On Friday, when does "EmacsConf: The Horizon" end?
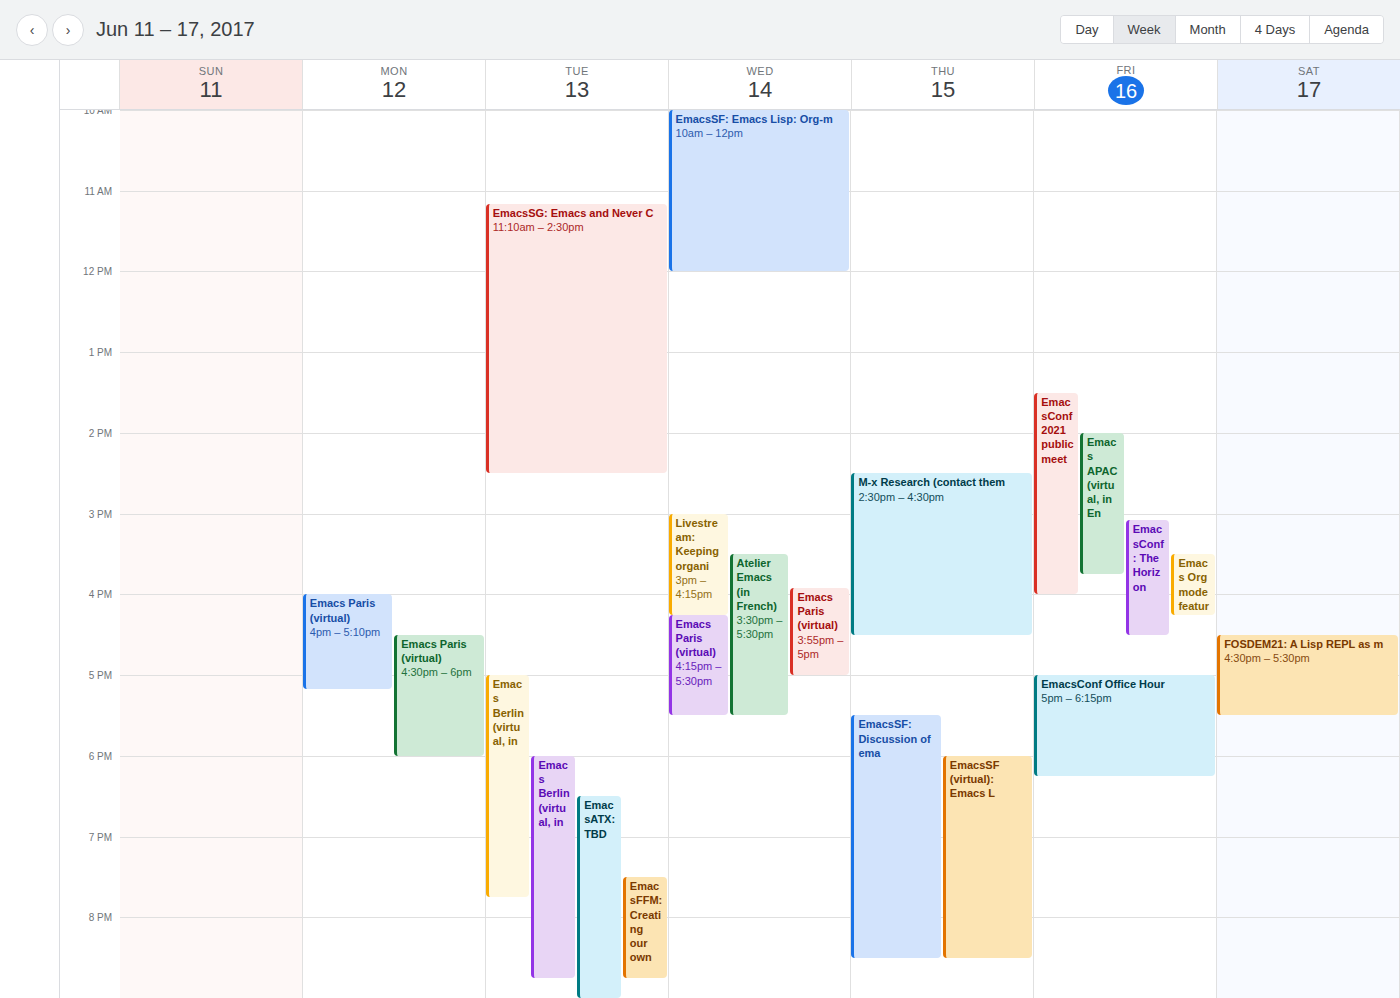
4:30 PM